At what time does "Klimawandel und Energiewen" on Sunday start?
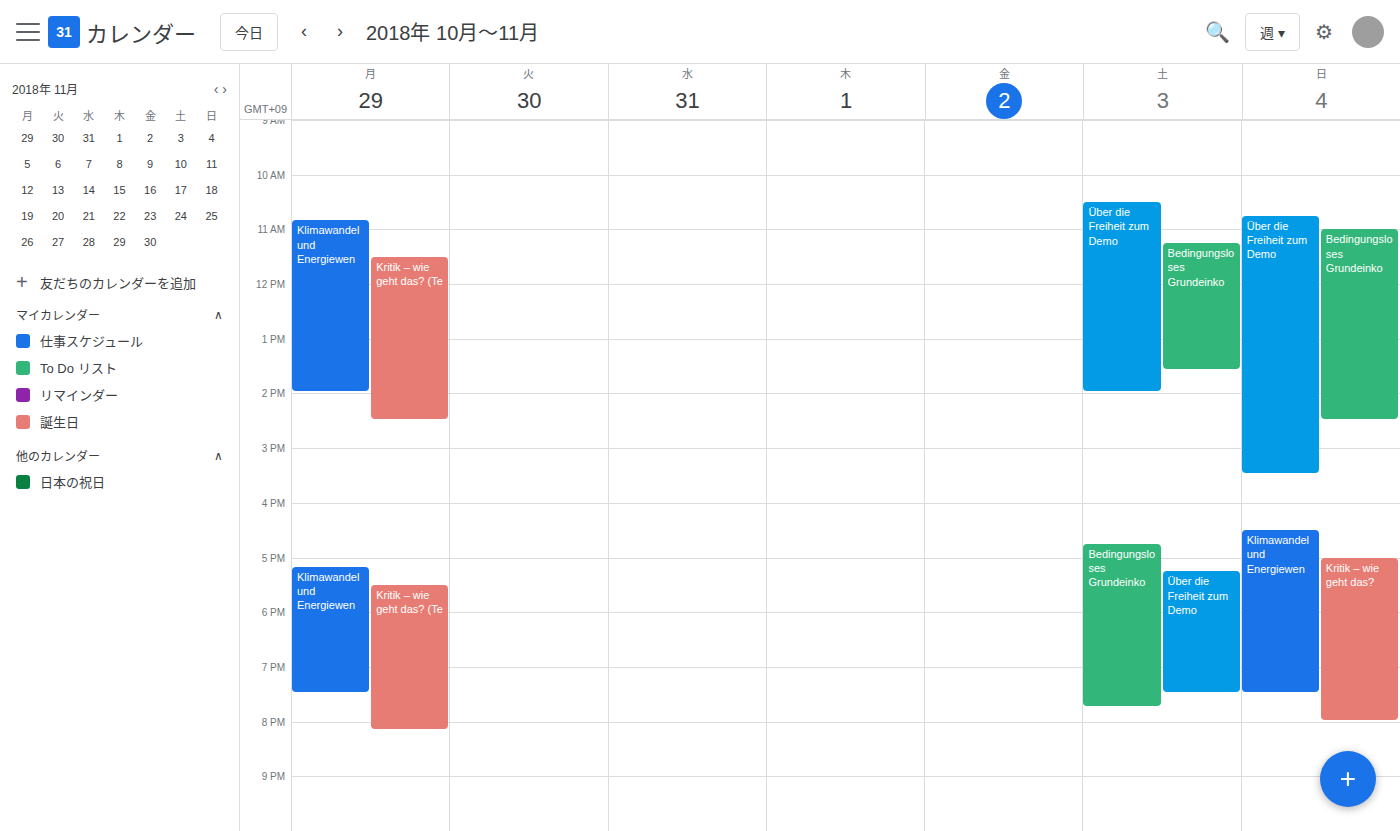
4:30 PM